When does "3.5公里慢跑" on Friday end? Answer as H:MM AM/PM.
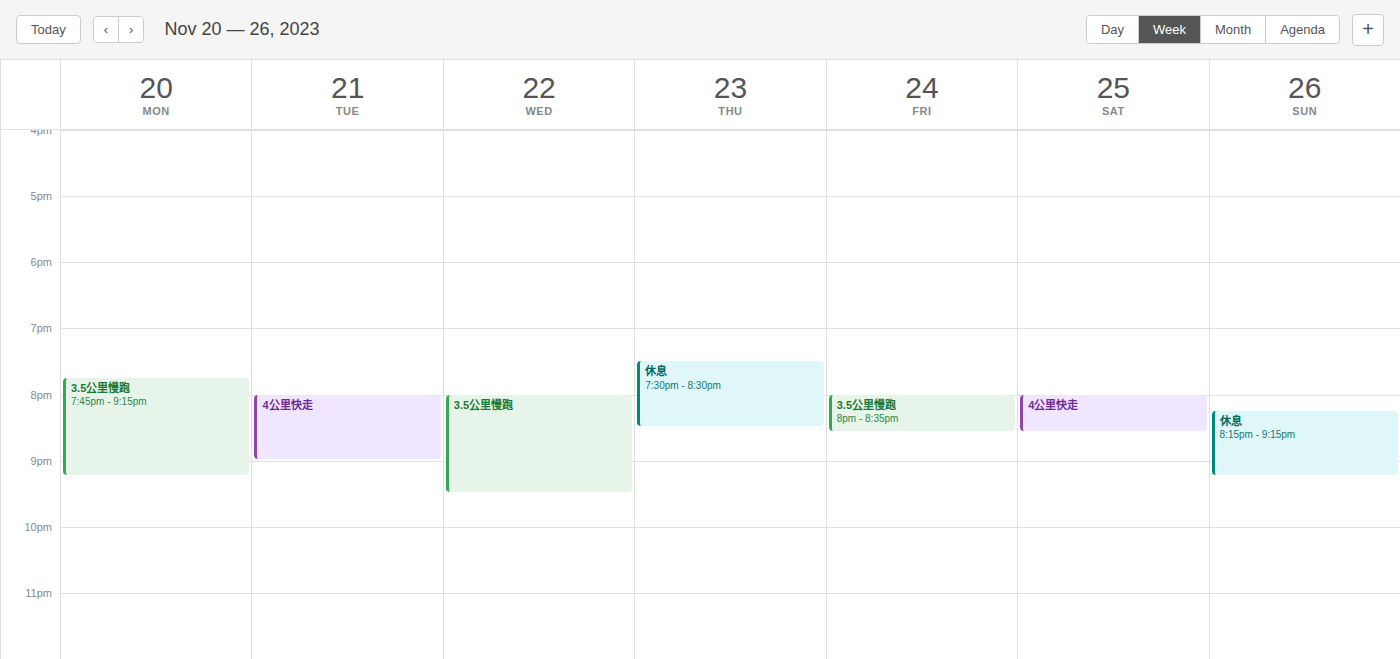
8:35 PM